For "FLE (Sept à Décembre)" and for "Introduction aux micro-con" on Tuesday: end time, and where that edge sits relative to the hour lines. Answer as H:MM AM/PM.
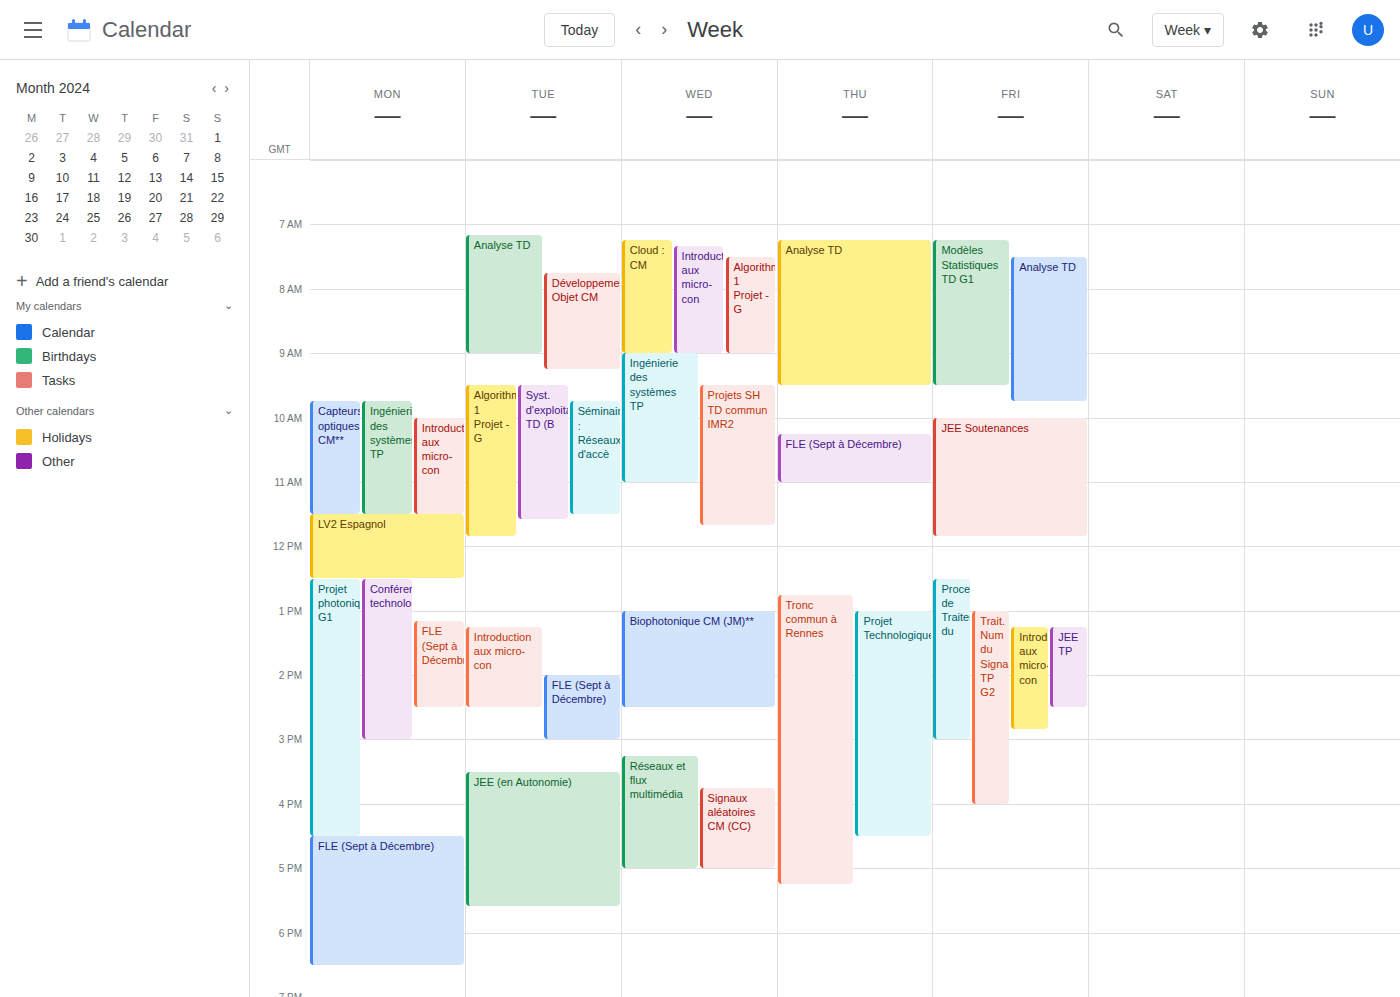
"FLE (Sept à Décembre)": 3:00 PM, exactly on the 3 PM line. "Introduction aux micro-con": 2:30 PM, halfway between the 2 PM and 3 PM lines.